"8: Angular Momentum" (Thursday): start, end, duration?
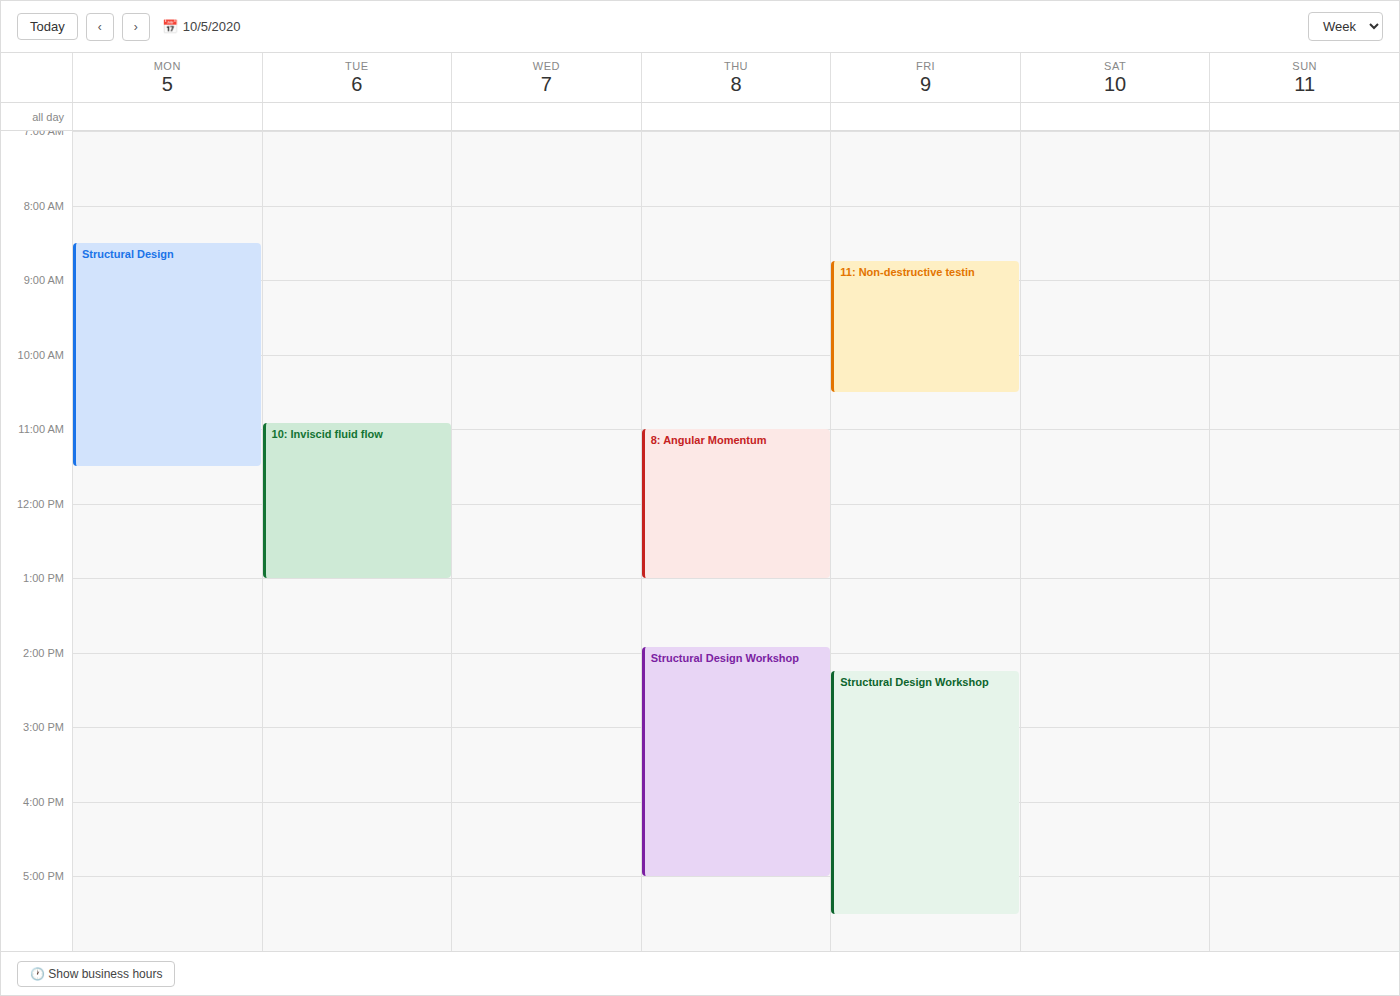
11:00 AM to 1:00 PM, 2 hours